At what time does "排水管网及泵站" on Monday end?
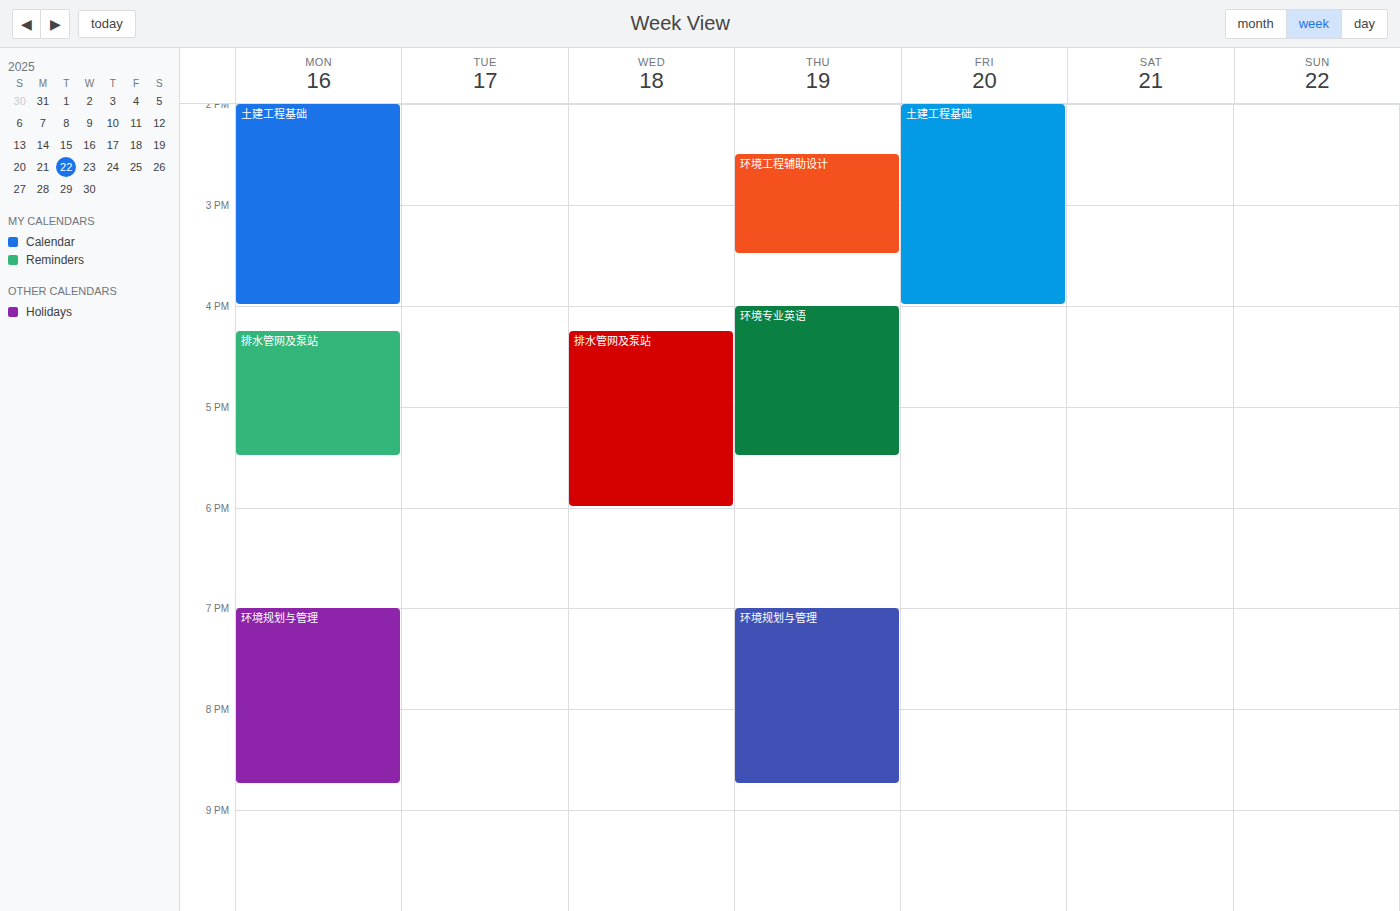
5:30 PM